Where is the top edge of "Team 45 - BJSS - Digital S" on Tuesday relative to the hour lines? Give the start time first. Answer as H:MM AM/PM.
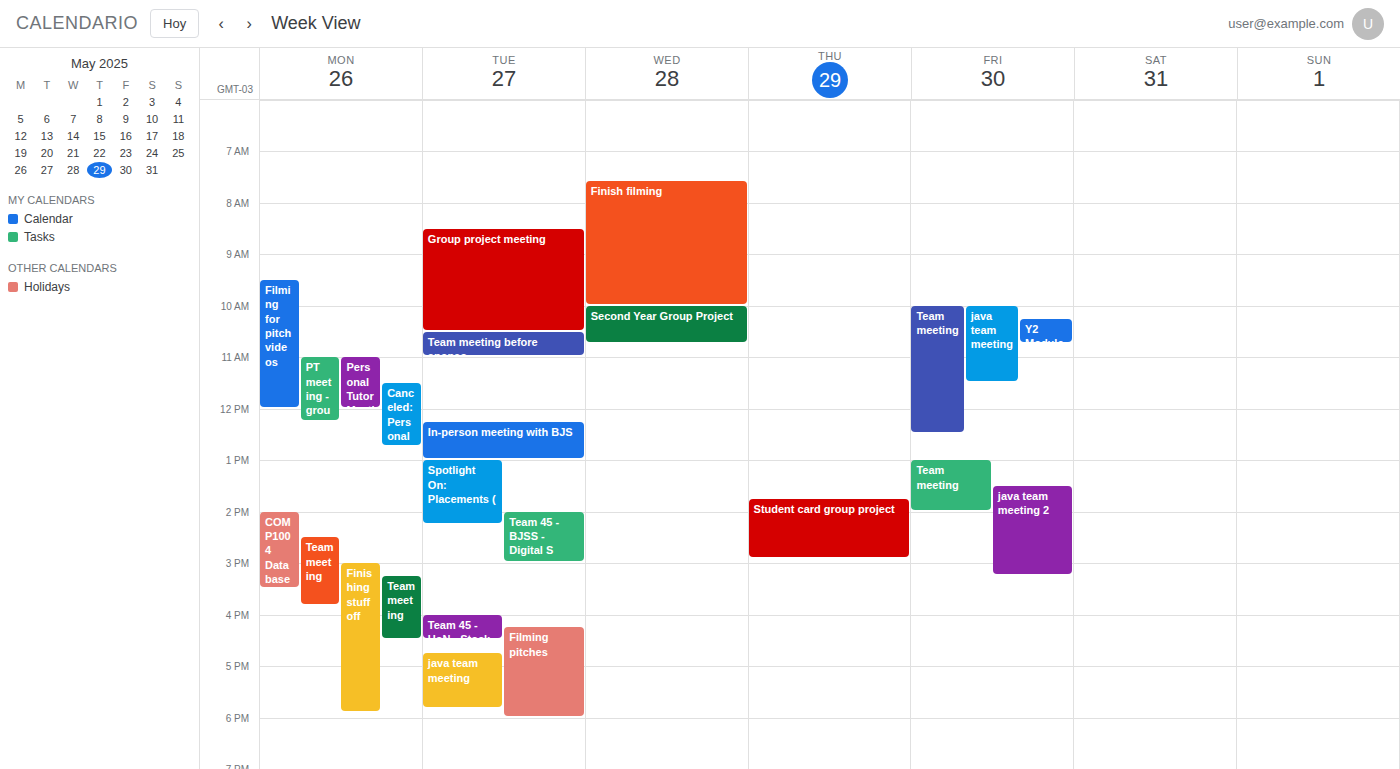
2:00 PM -- exactly on the 2 PM line.